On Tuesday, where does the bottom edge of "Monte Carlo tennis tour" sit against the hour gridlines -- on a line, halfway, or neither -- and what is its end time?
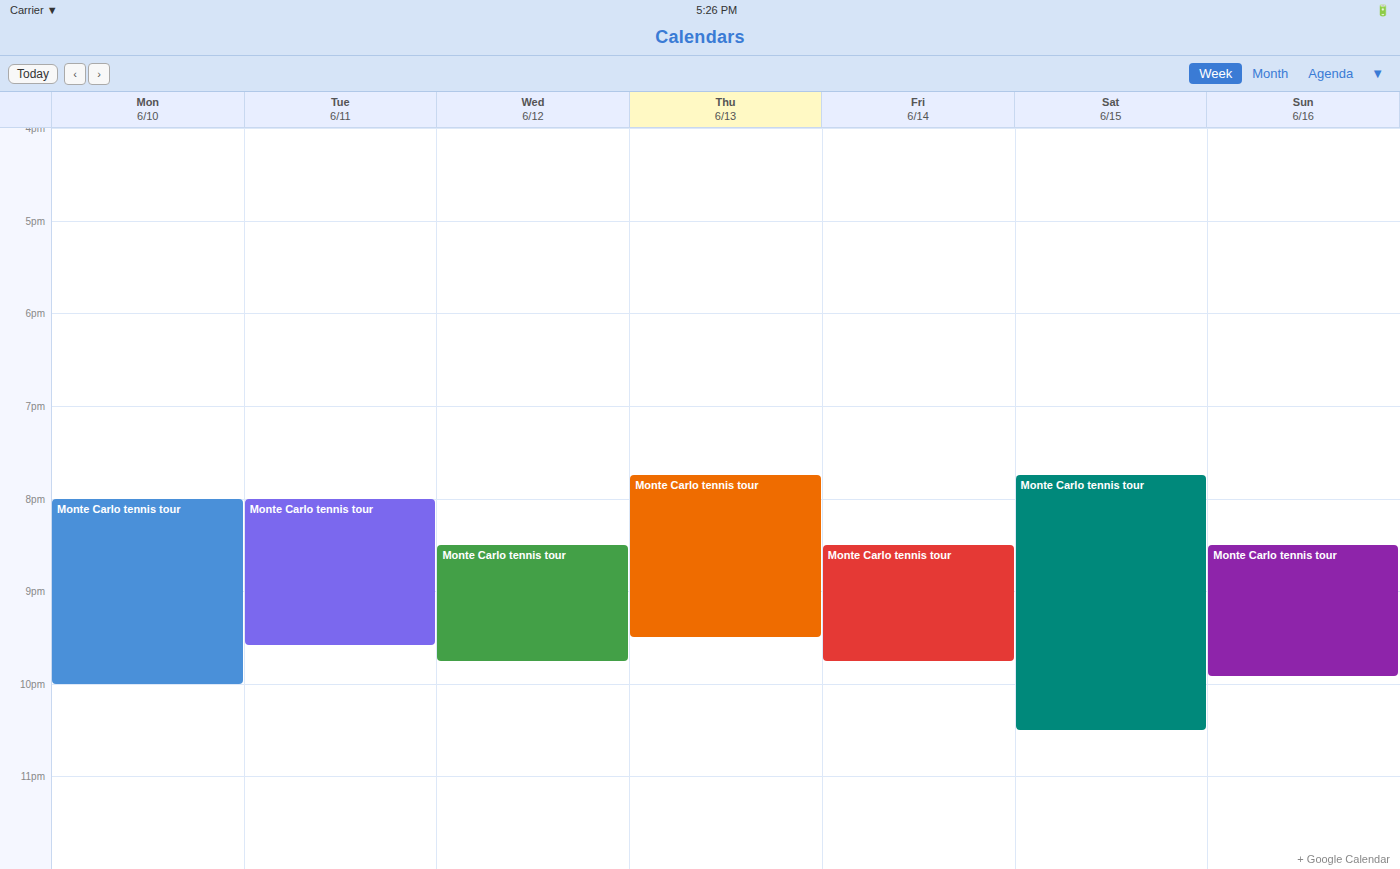
9:35 PM -- neither: 35 minutes below the 9 PM line and 25 minutes above the 10 PM line.